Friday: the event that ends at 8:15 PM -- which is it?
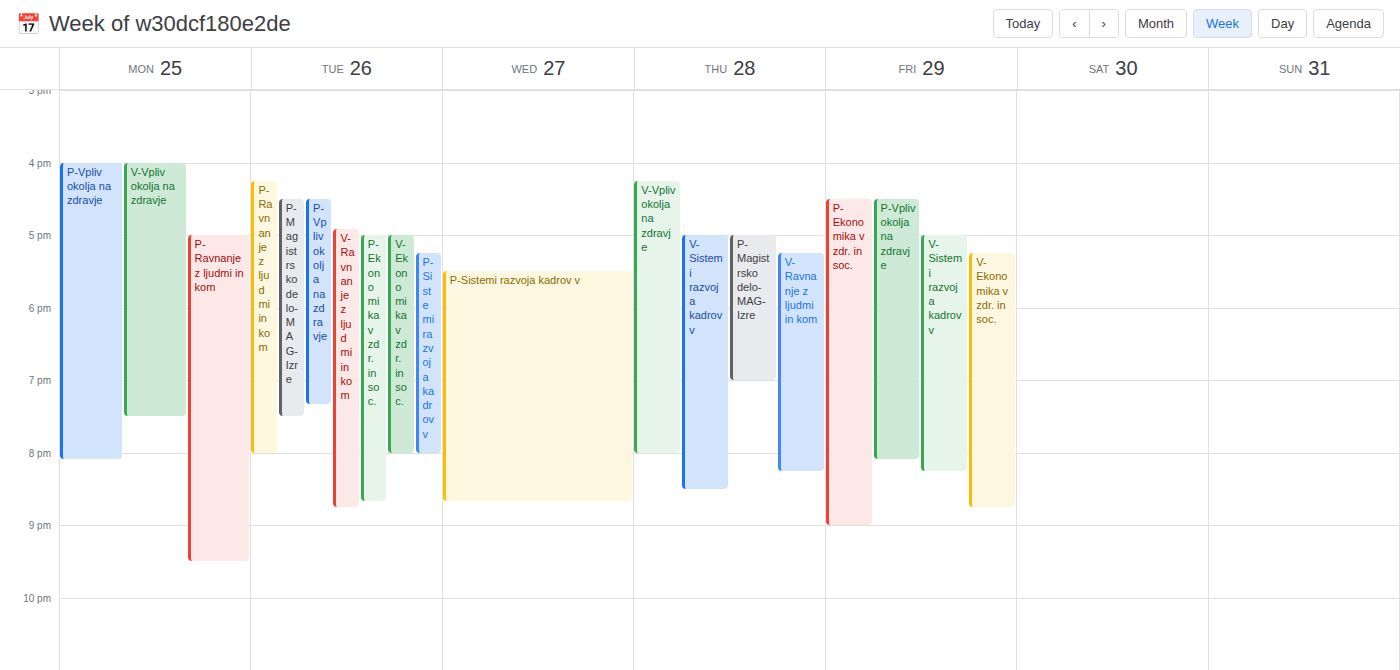
"V-Sistemi razvoja kadrov v"